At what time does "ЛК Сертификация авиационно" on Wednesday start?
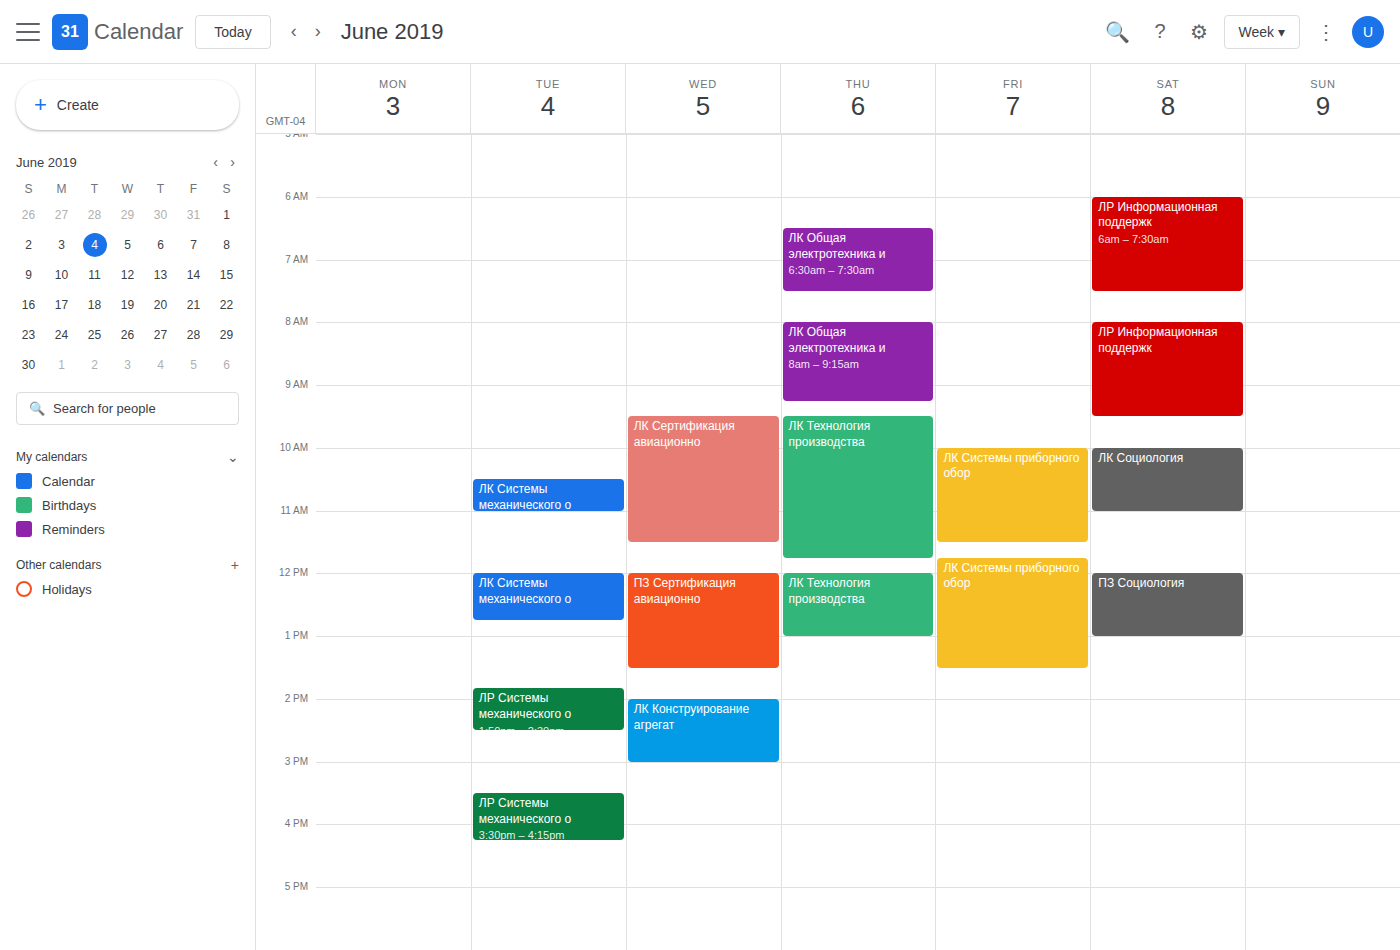
9:30 AM